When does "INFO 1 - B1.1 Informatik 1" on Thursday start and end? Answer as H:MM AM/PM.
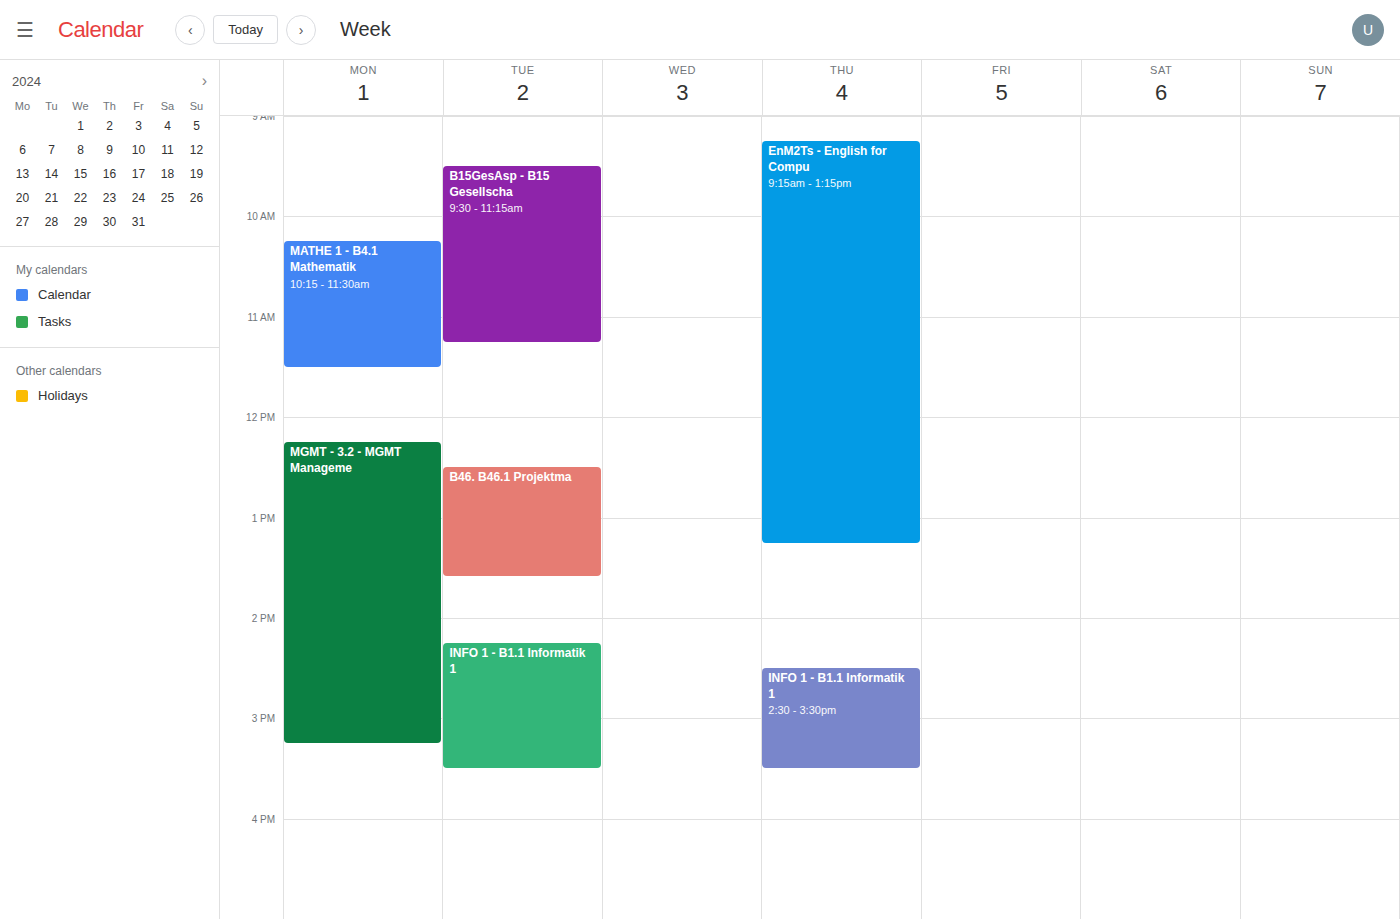
2:30 PM to 3:30 PM